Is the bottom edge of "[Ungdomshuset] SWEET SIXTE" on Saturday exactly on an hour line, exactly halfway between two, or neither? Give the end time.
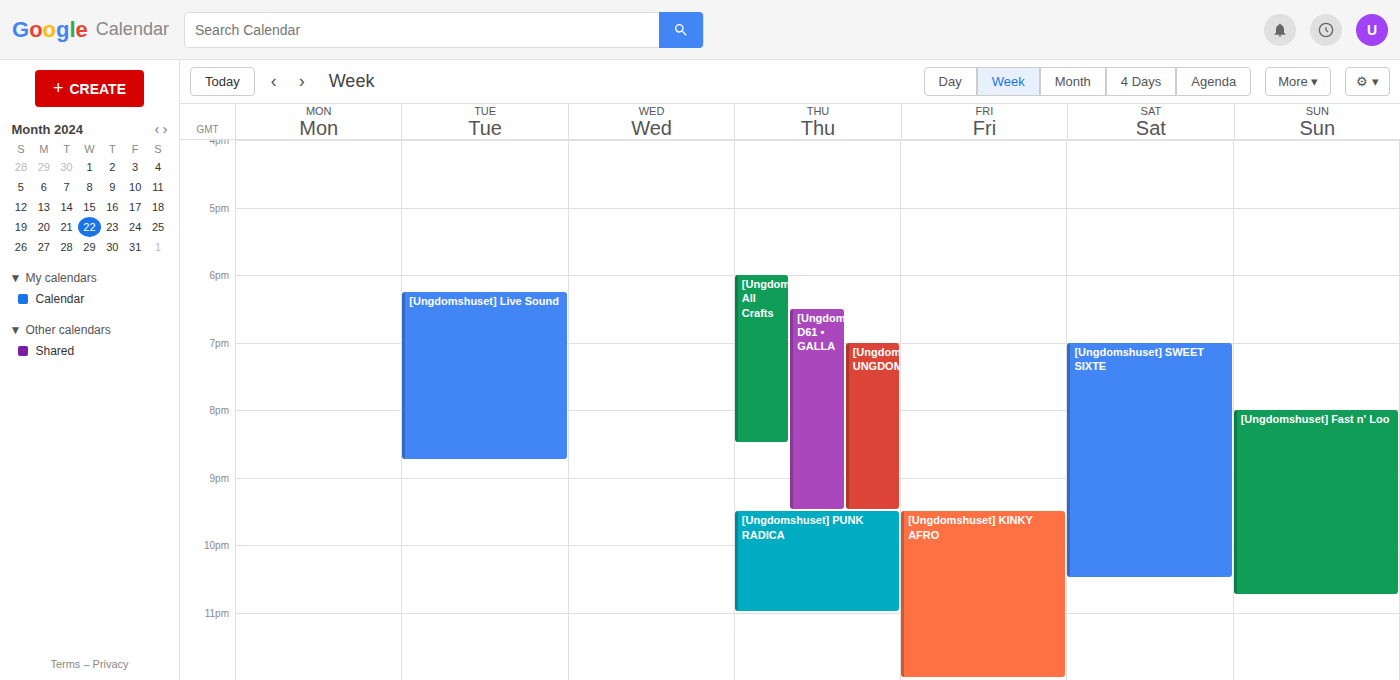
10:30 PM -- halfway between the 10 PM and 11 PM lines.